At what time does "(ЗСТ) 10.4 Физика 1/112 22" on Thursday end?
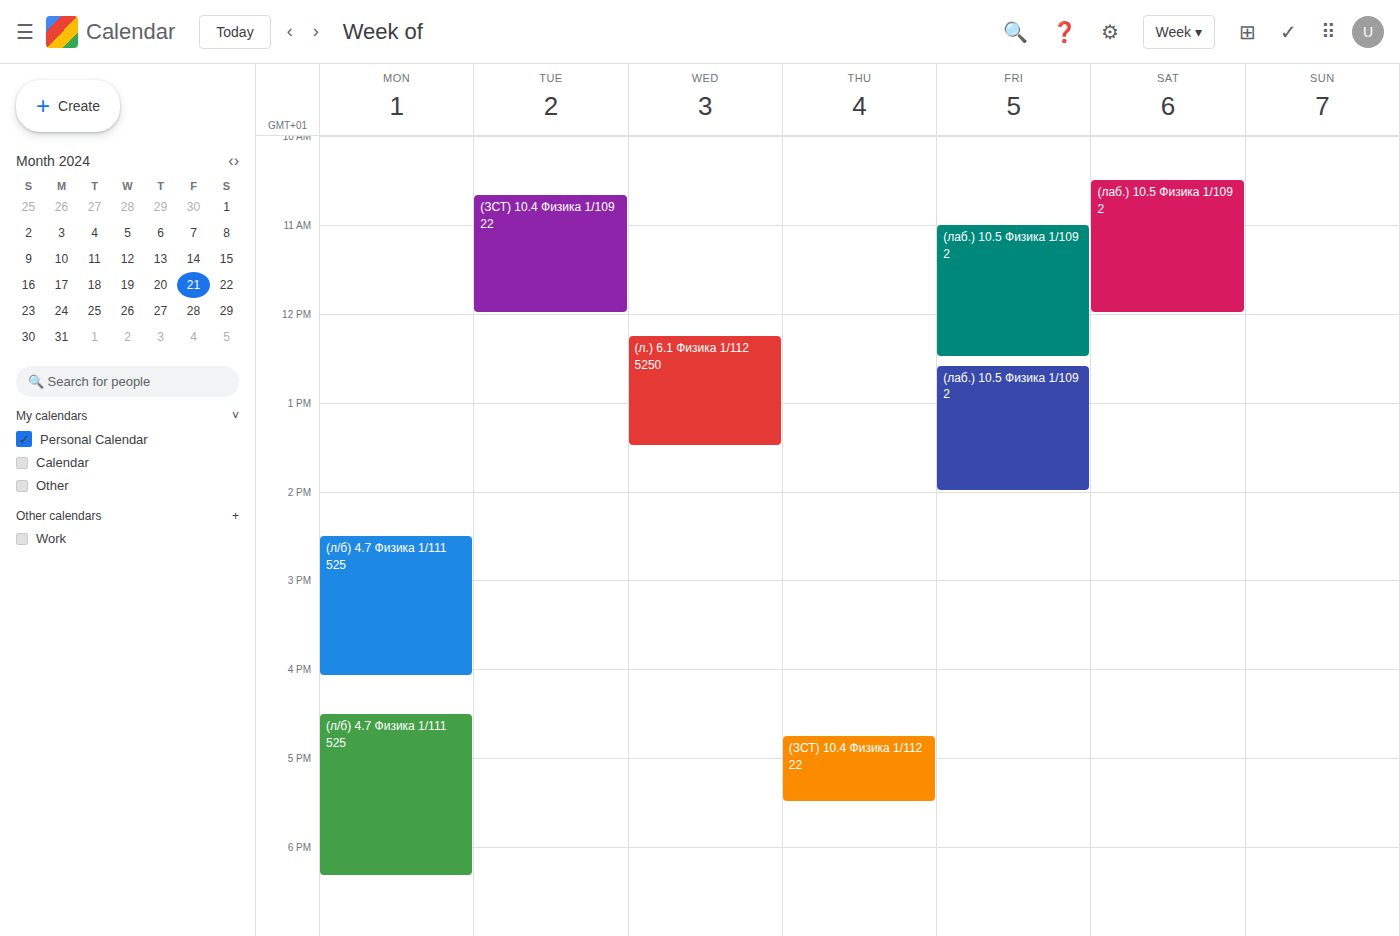
5:30 PM